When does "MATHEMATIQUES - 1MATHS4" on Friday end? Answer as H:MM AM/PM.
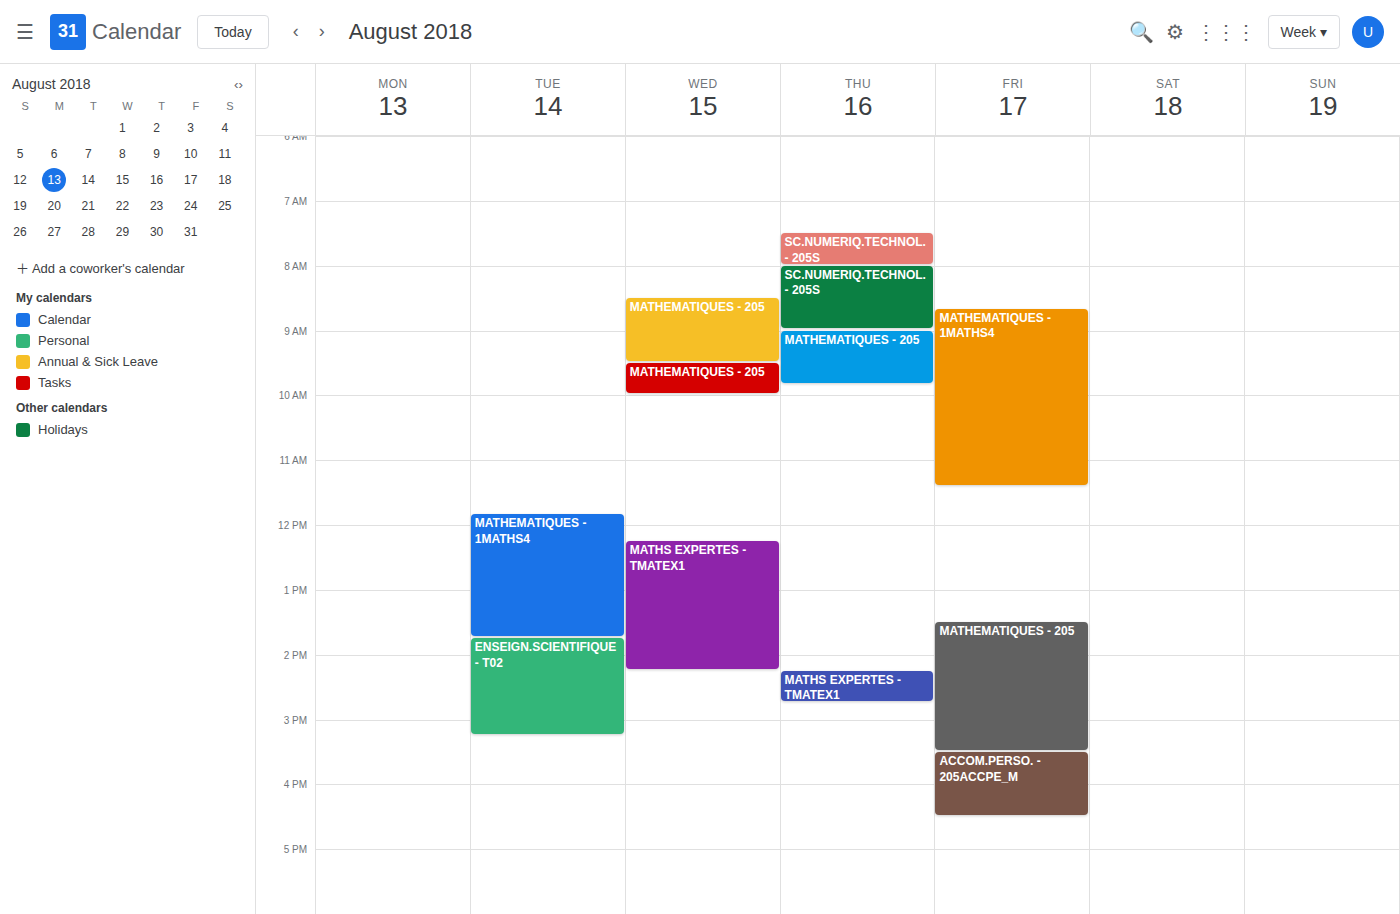
11:25 AM